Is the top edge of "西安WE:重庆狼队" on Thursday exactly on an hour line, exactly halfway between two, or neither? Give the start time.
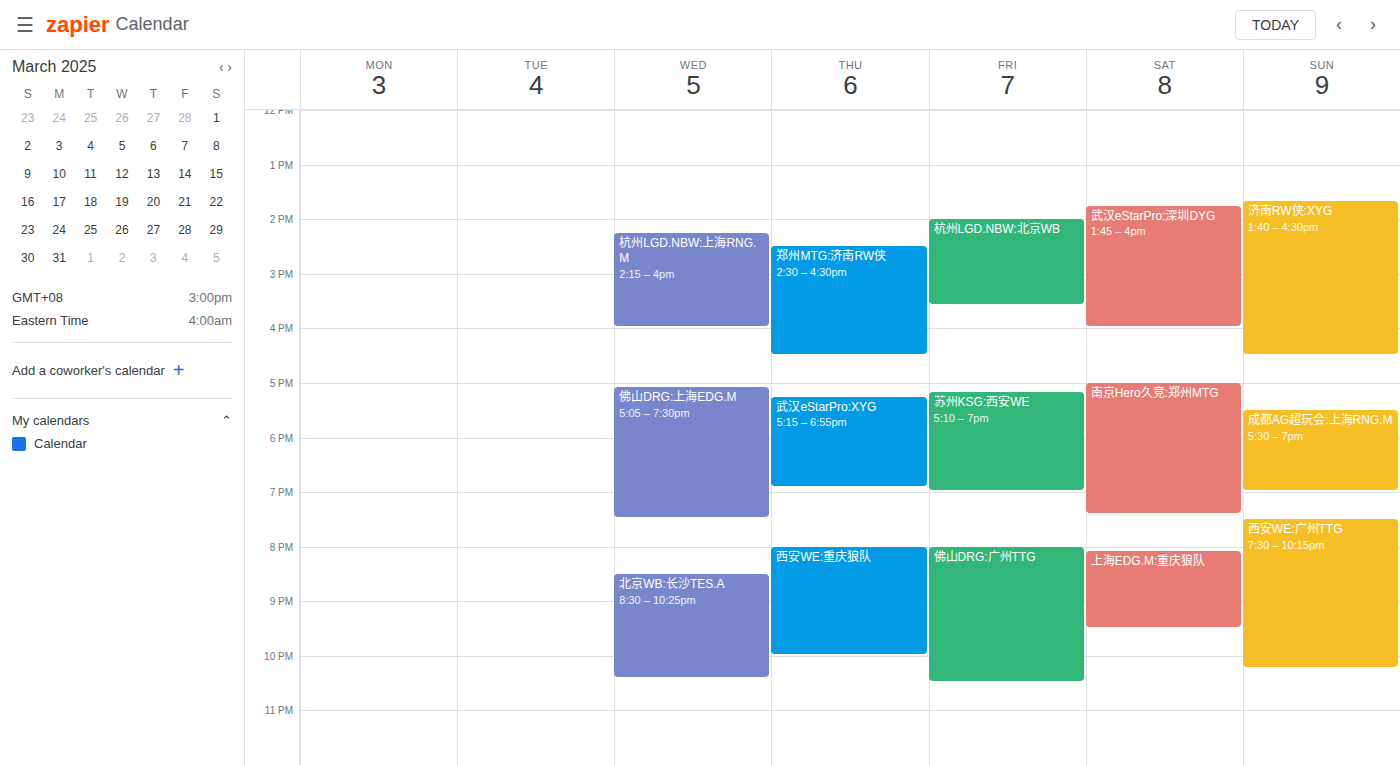
8:00 PM -- exactly on the 8 PM line.